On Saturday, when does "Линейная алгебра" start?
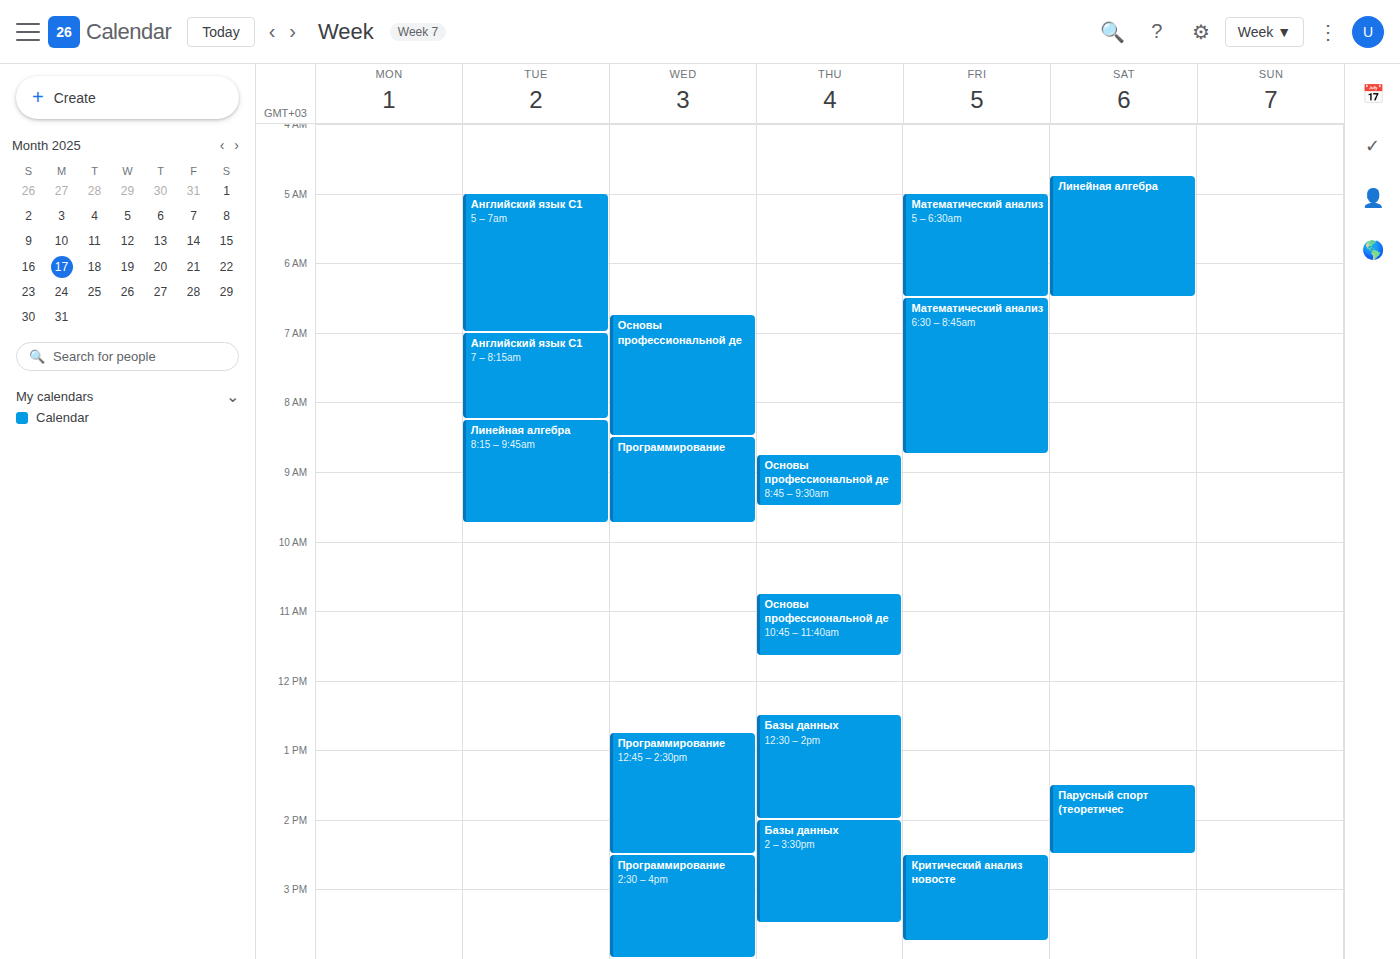
4:45 AM